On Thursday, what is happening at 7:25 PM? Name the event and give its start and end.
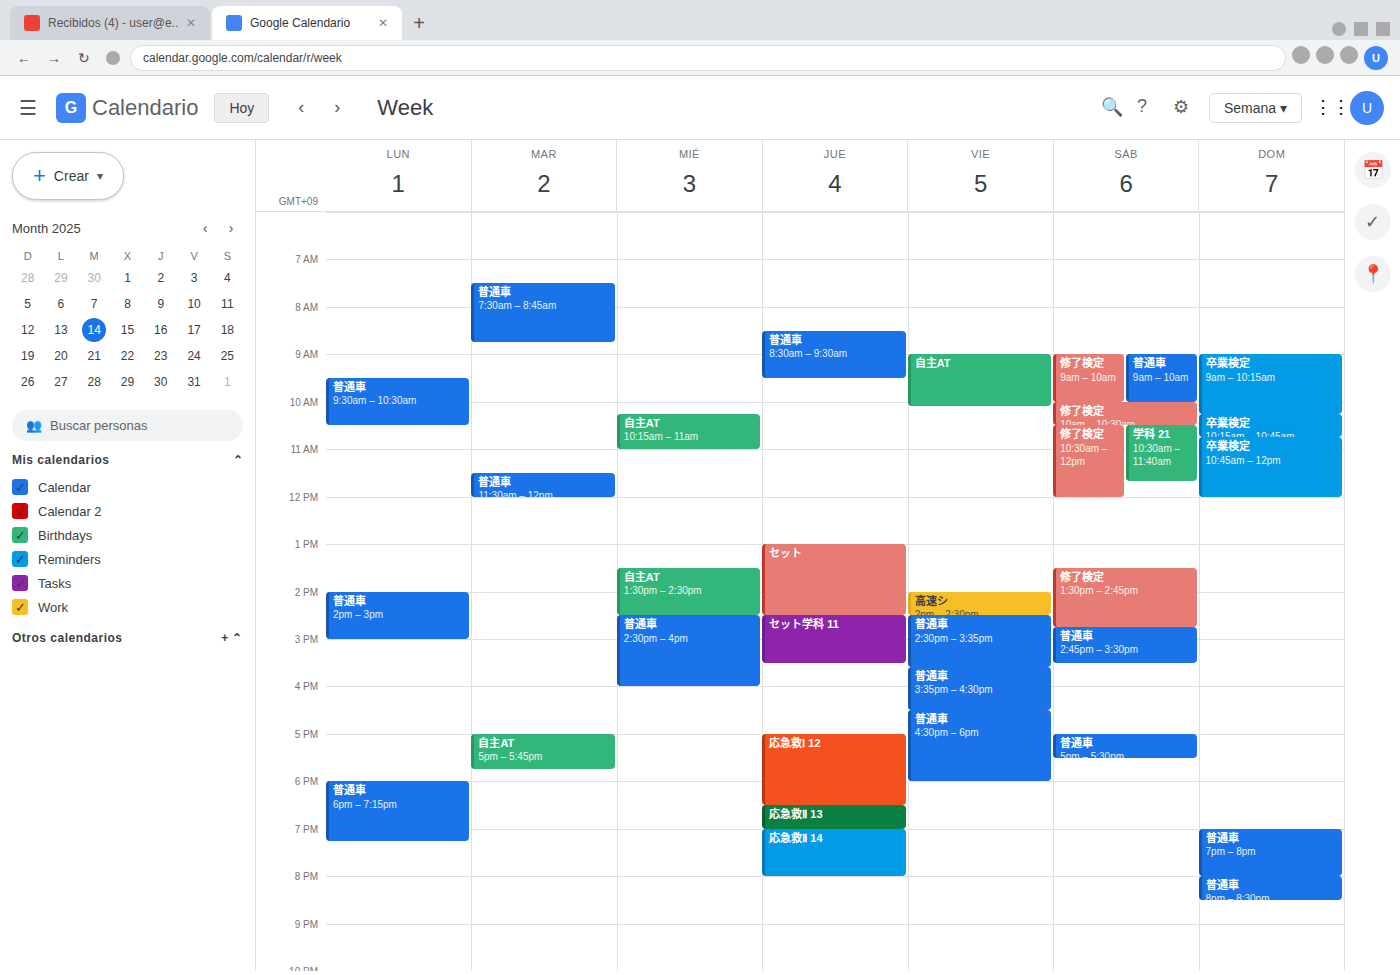
"応急救Ⅱ 14", 7:00 PM to 8:00 PM